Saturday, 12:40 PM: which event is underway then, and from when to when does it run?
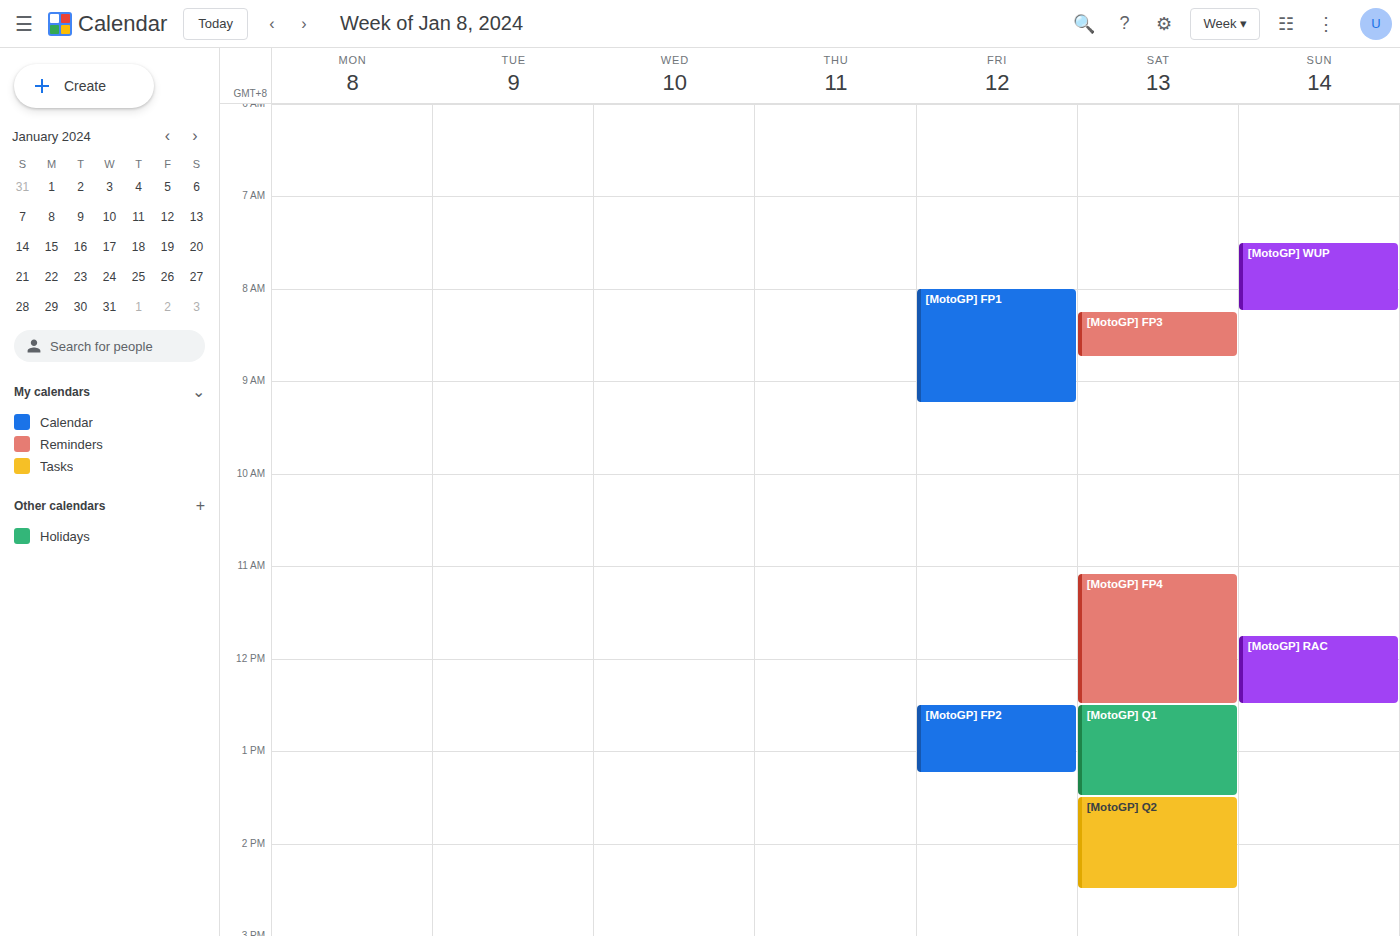
"[MotoGP] Q1", 12:30 PM to 1:30 PM